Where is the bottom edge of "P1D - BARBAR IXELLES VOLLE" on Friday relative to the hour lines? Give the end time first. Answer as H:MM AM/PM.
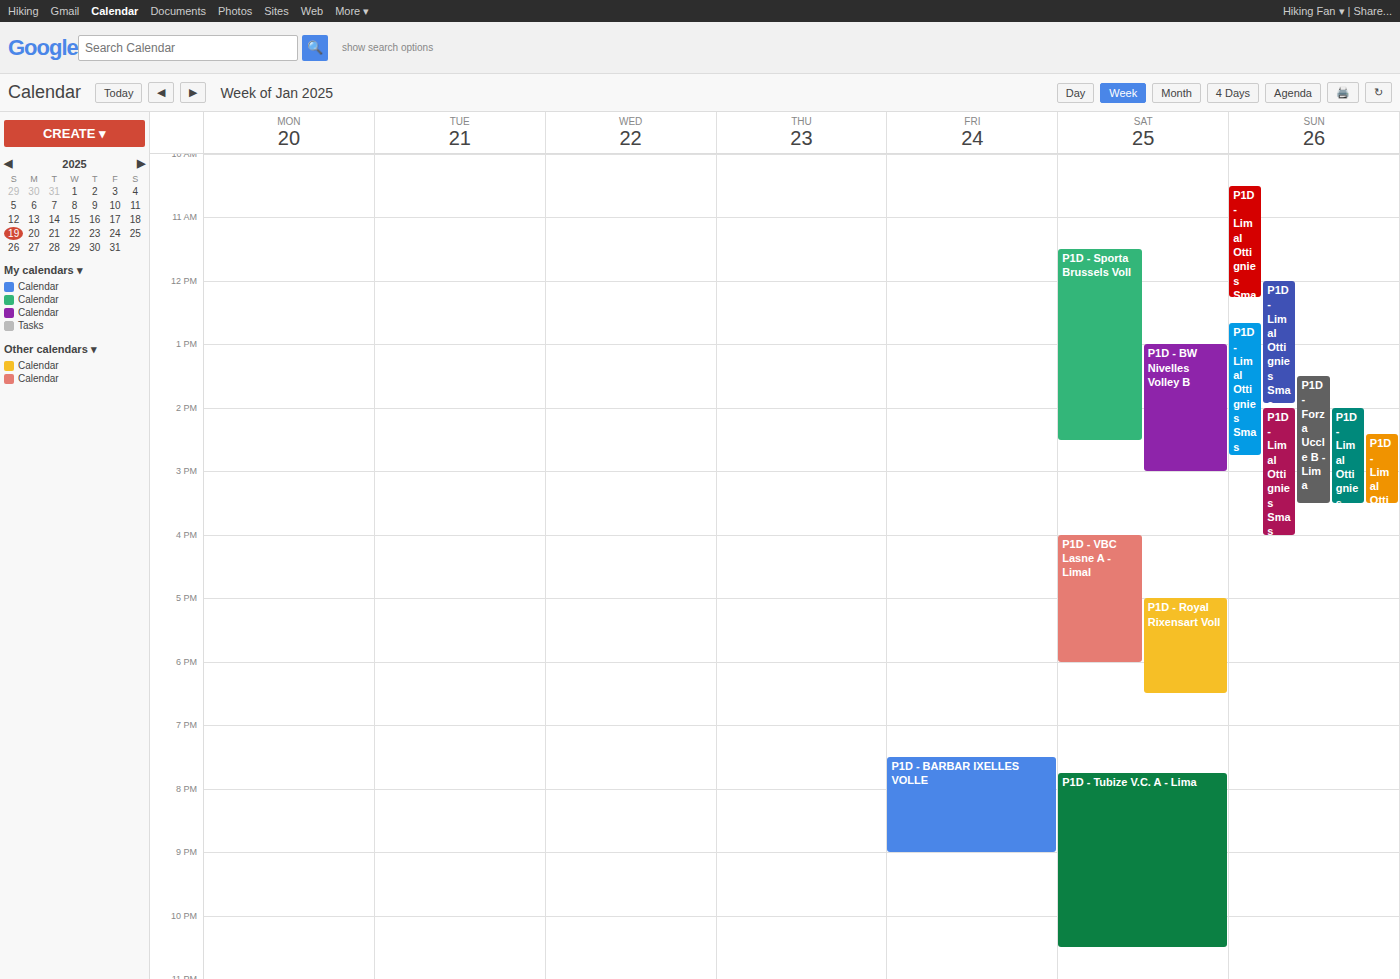
9:00 PM -- exactly on the 9 PM line.